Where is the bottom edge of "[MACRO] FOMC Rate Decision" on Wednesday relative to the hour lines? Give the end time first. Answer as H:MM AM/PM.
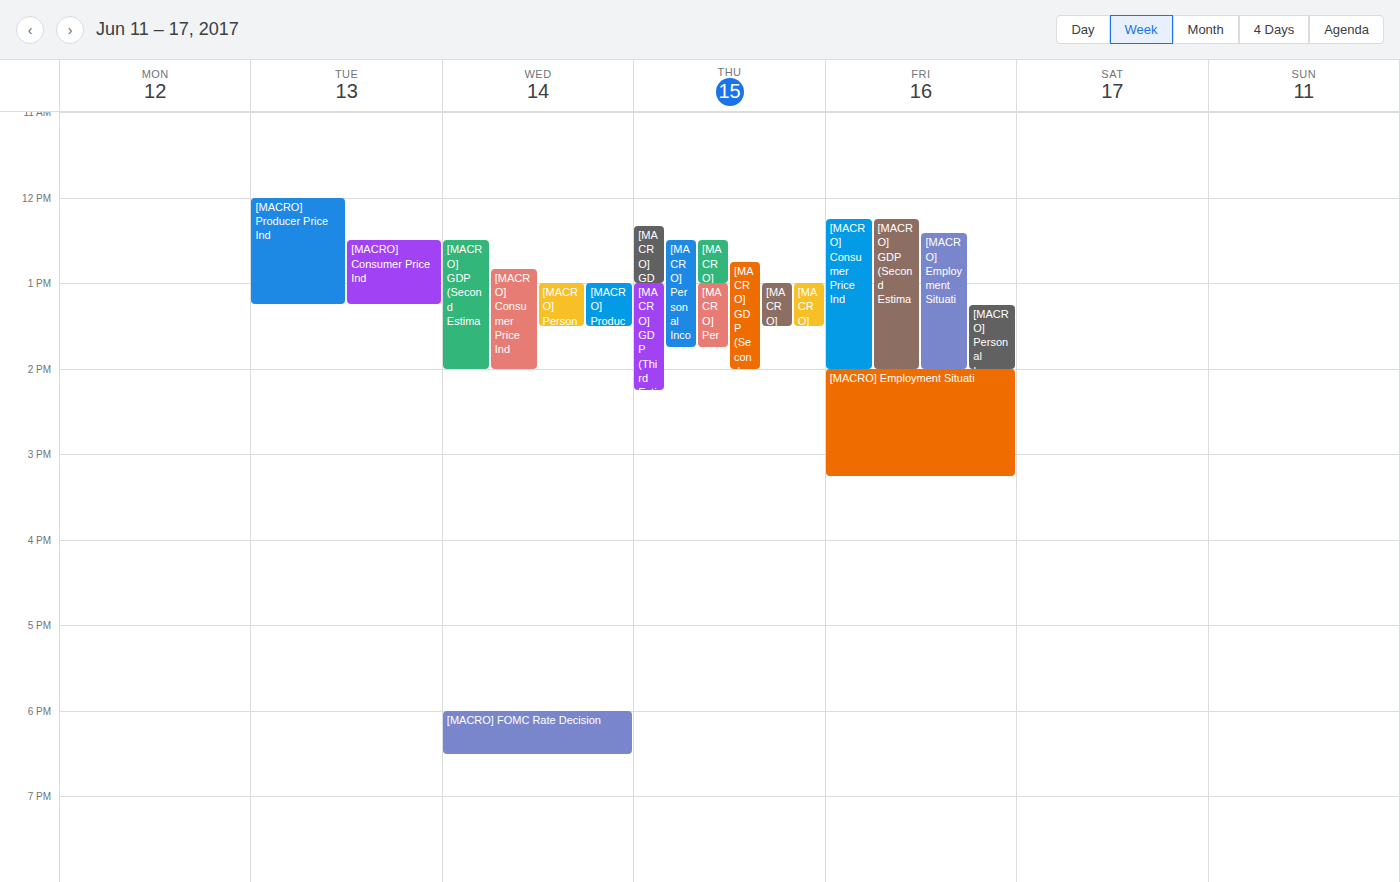
6:30 PM -- halfway between the 6 PM and 7 PM lines.